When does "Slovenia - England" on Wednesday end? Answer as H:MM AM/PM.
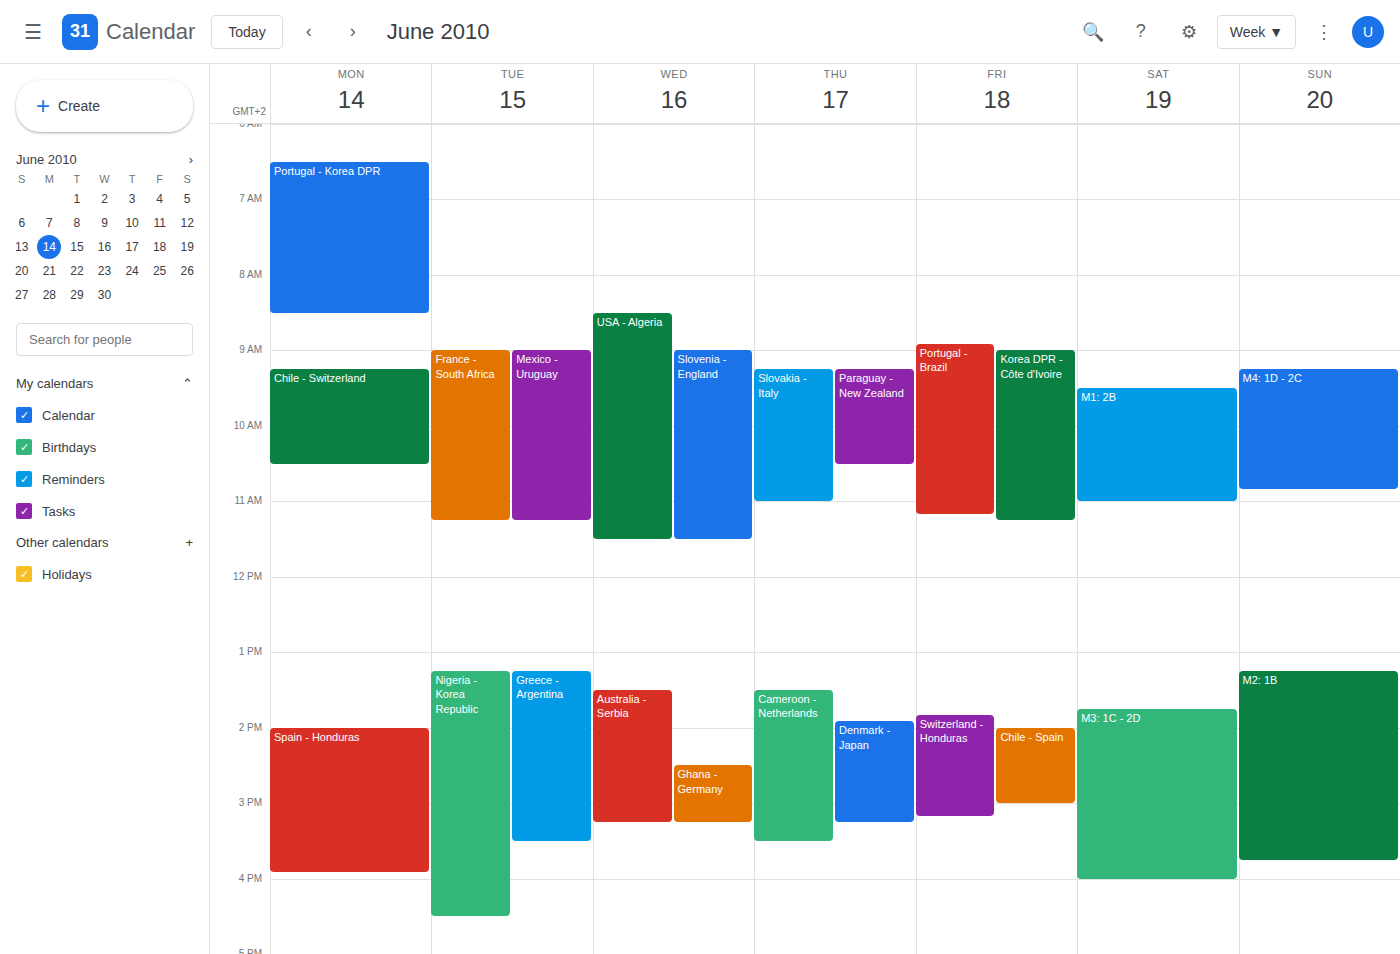
11:30 AM